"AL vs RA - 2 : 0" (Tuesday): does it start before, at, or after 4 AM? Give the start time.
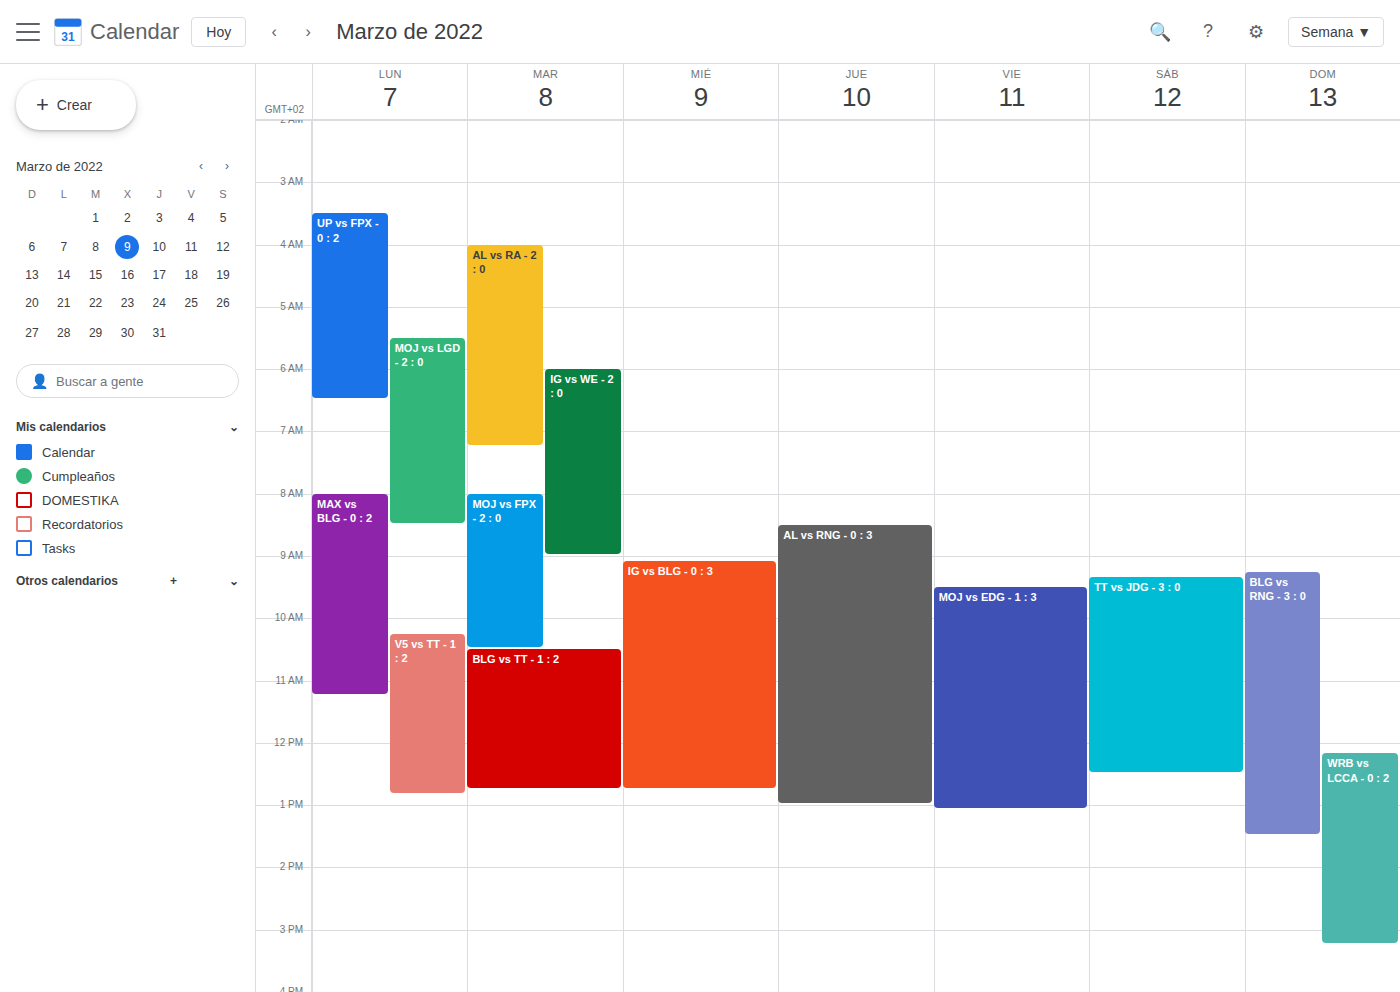
4:00 AM -- exactly at 4 AM, on the 4 AM line.